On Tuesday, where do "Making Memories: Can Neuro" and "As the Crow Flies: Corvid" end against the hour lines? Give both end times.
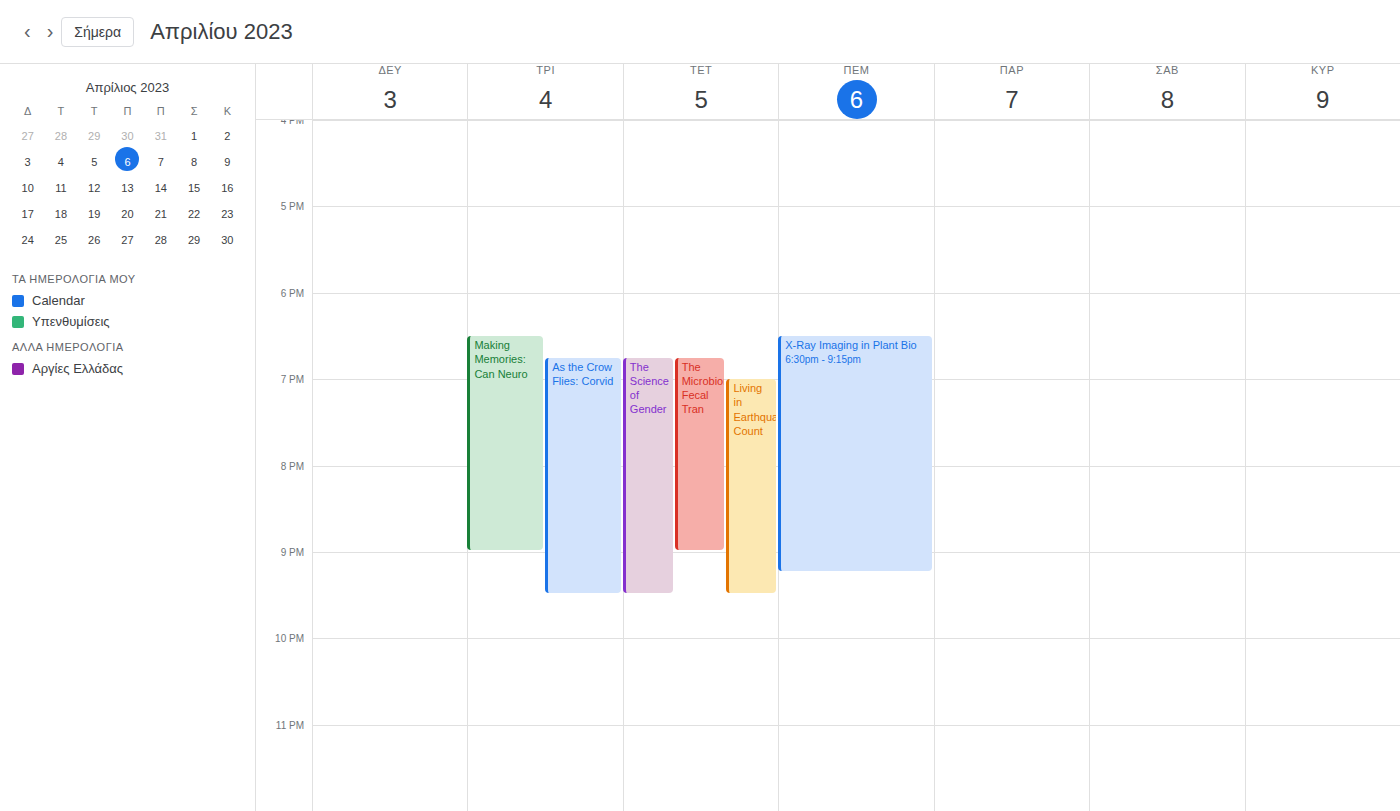
"Making Memories: Can Neuro": 21:00, exactly on the 21:00 line. "As the Crow Flies: Corvid": 21:30, halfway between the 21:00 and 22:00 lines.